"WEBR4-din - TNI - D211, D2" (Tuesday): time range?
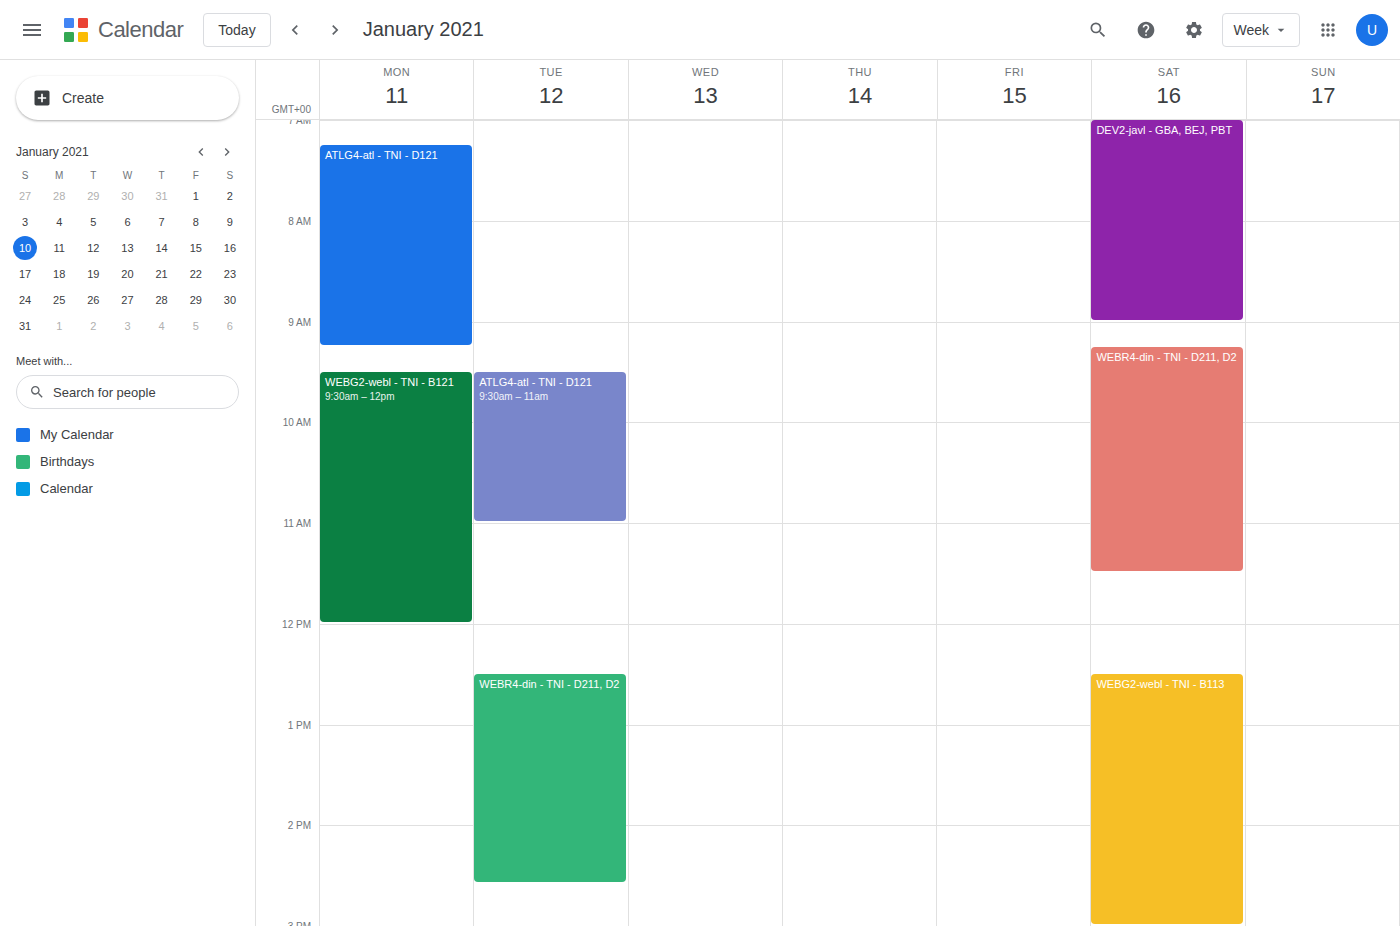
12:30 PM to 2:35 PM